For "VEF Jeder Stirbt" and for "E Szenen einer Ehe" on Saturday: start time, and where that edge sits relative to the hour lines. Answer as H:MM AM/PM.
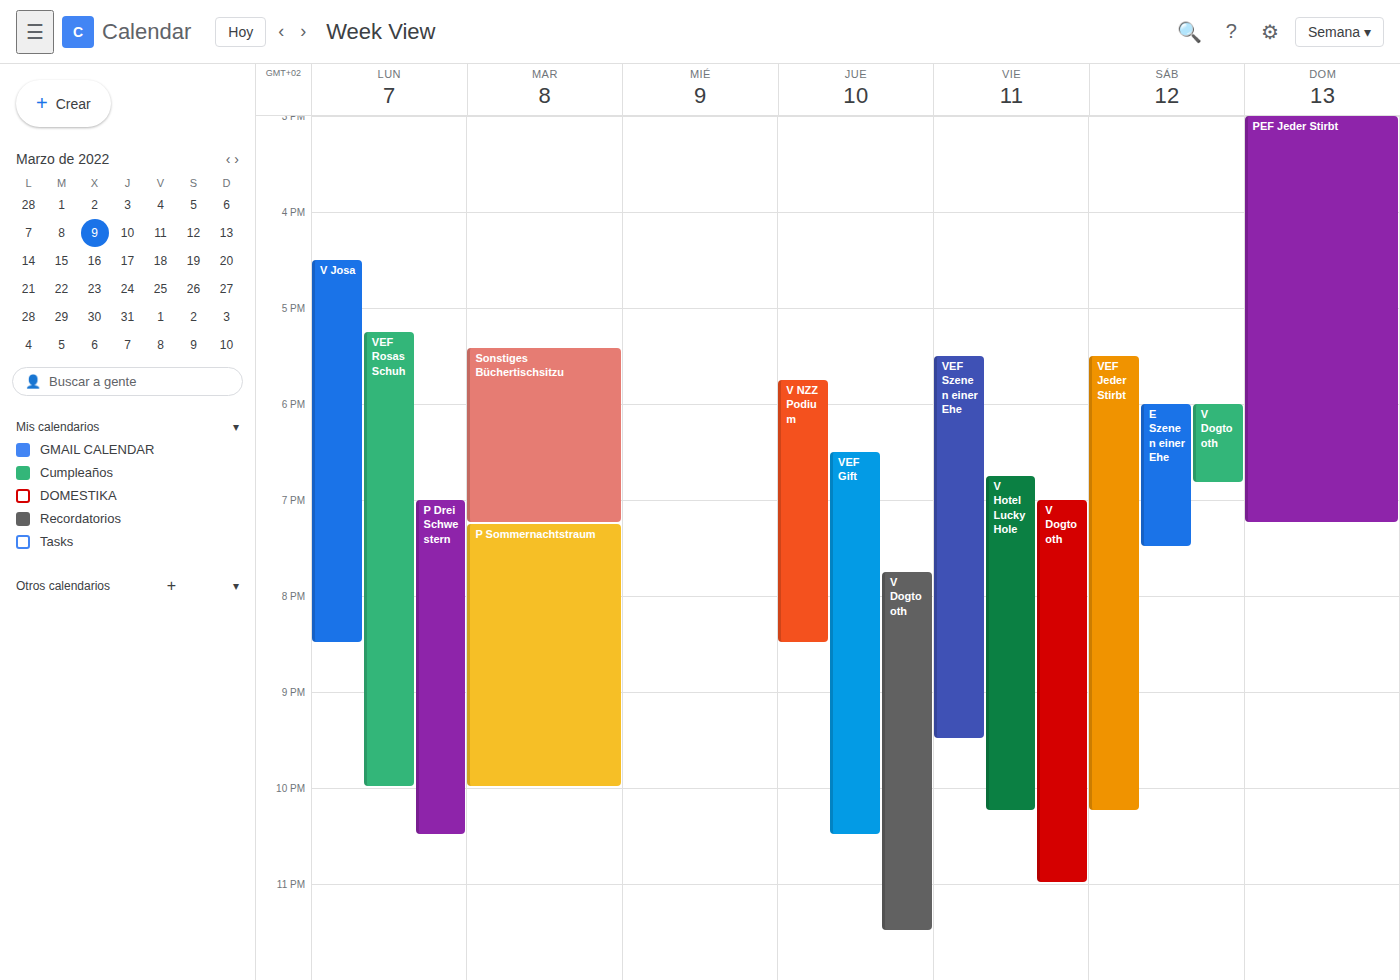
"VEF Jeder Stirbt": 5:30 PM, halfway between the 5 PM and 6 PM lines. "E Szenen einer Ehe": 6:00 PM, exactly on the 6 PM line.